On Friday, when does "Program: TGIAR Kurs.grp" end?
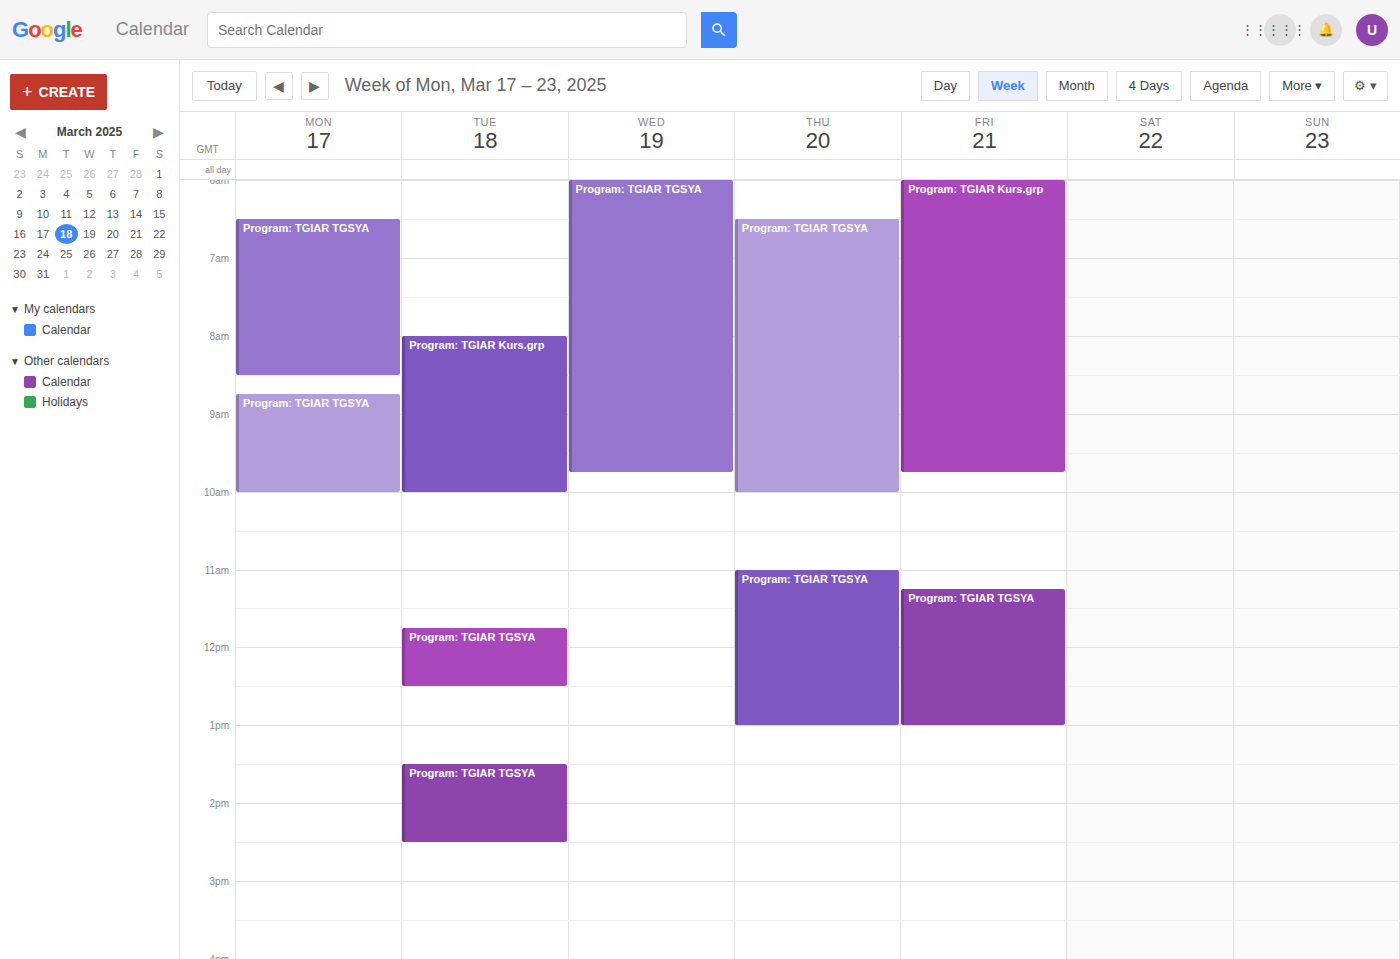
9:45 AM